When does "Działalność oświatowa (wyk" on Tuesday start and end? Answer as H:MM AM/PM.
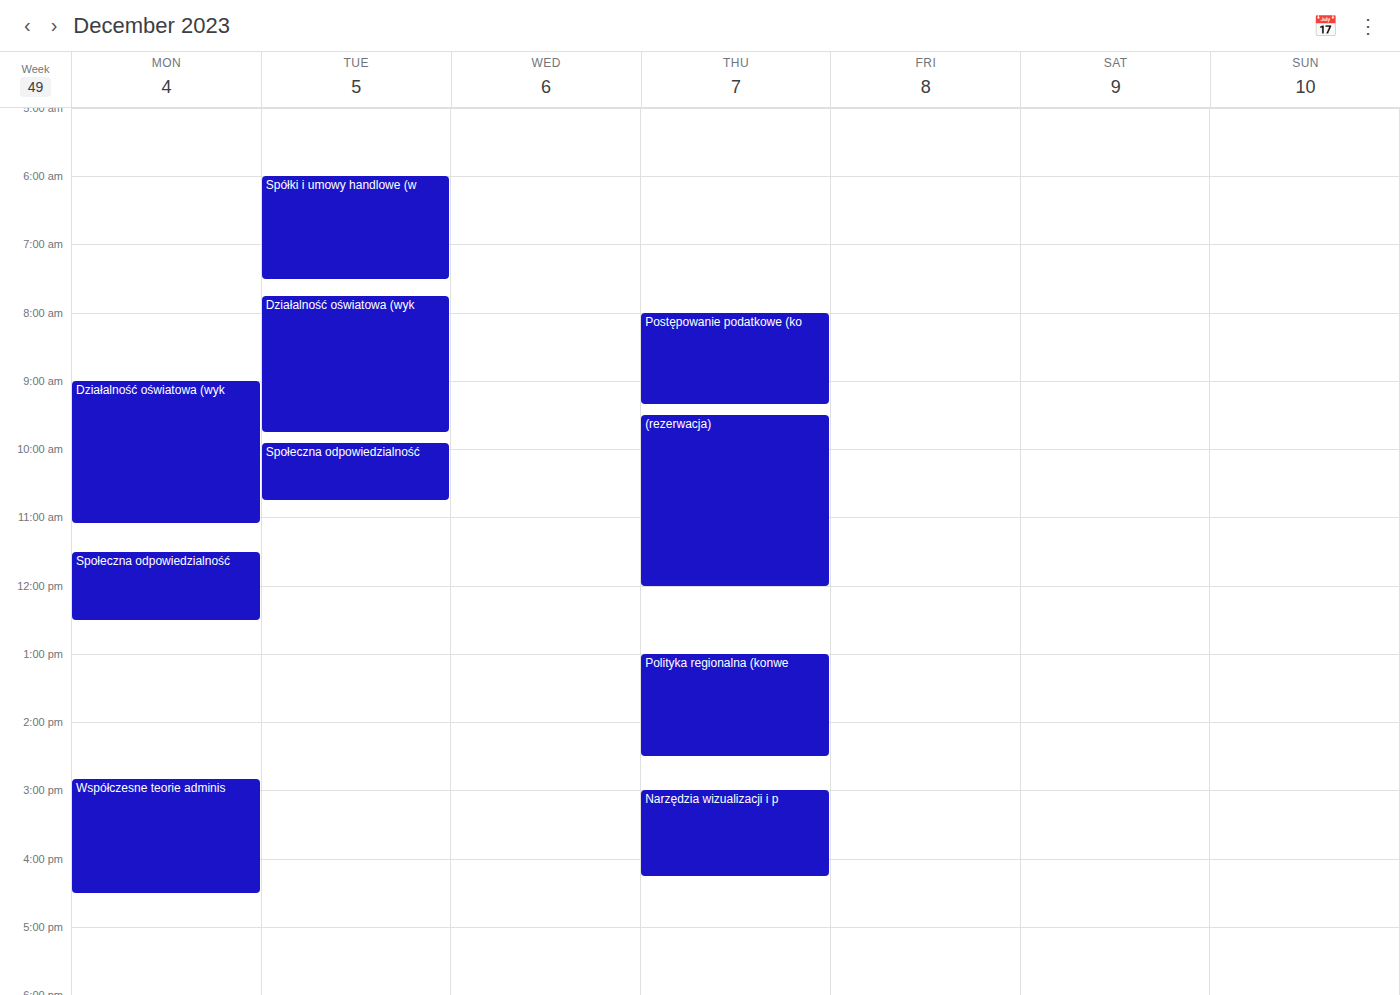
7:45 AM to 9:45 AM